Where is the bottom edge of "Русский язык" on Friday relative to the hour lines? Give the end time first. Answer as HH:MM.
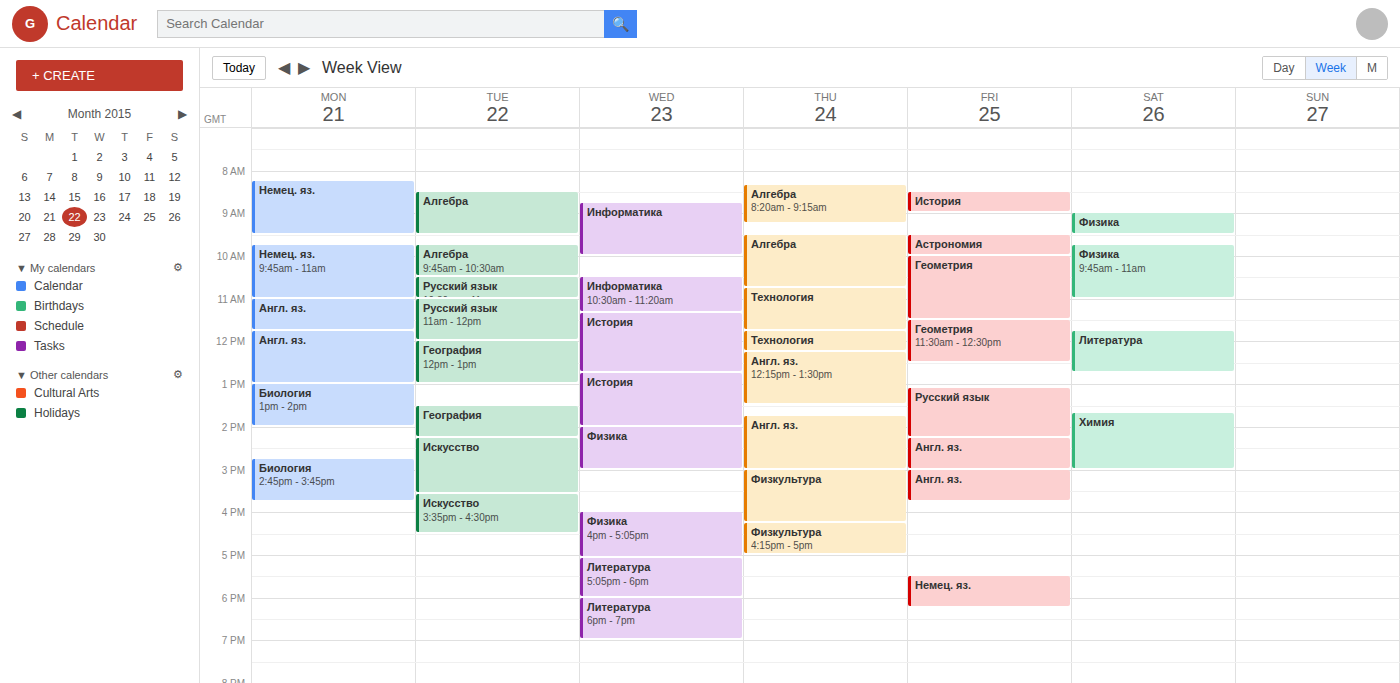
14:15 -- neither: a quarter of the way from the 14:00 line to the 15:00 line.